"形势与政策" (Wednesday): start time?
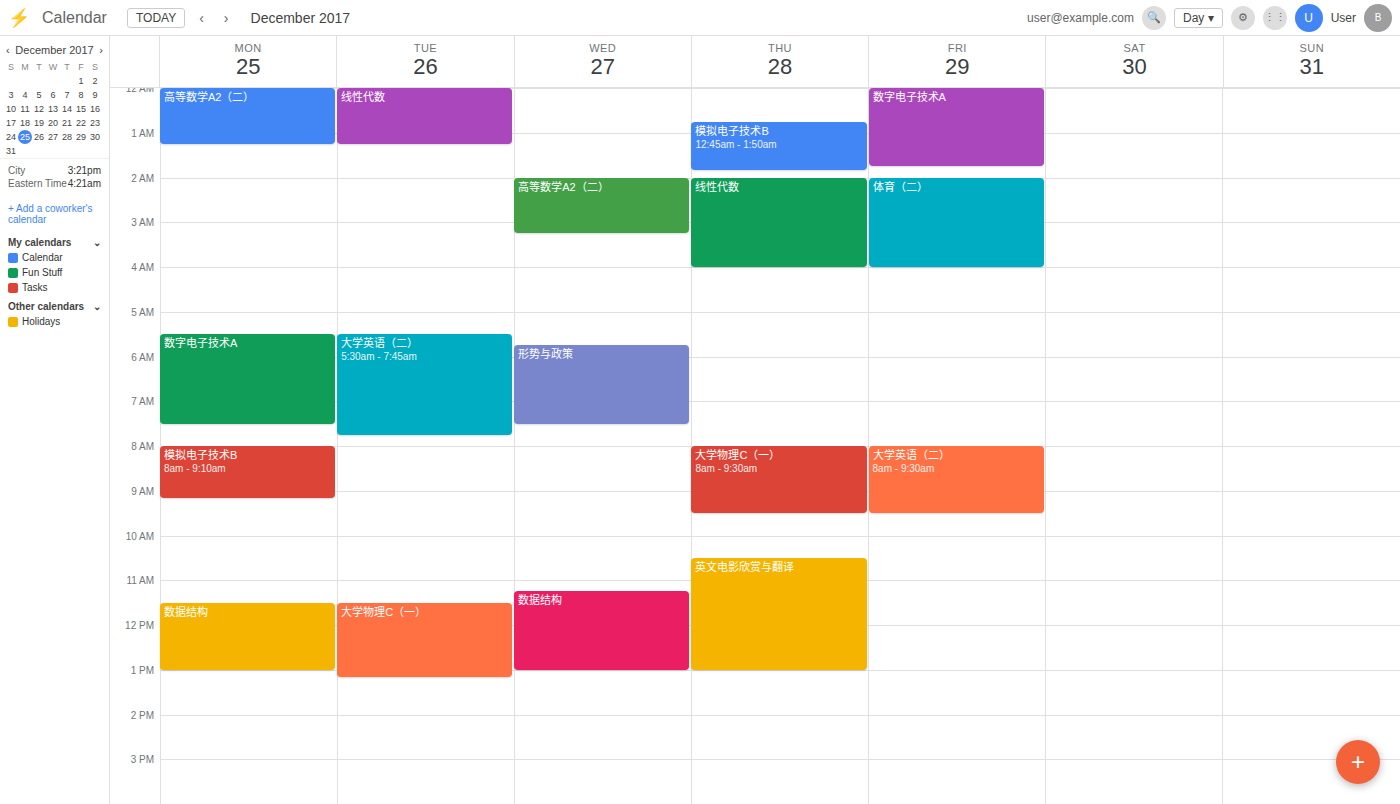
5:45 AM